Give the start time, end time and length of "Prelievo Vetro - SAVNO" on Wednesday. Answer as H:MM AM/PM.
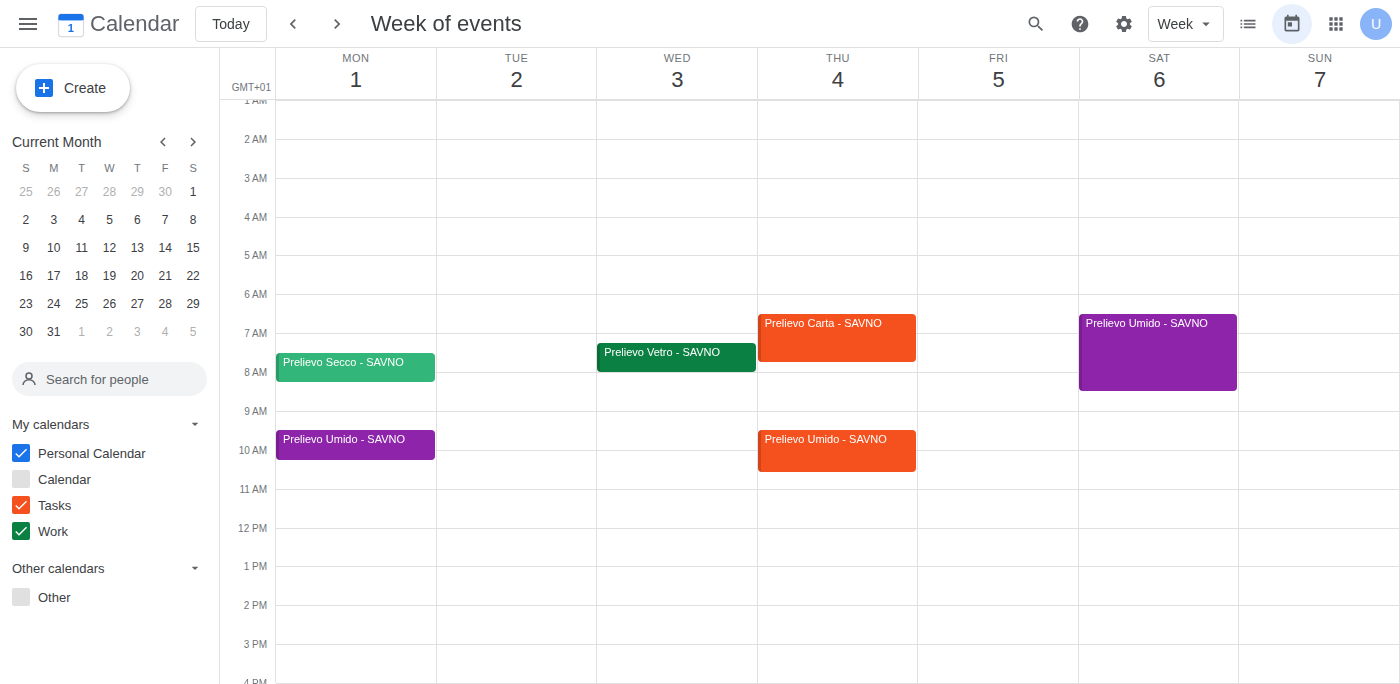
7:15 AM to 8:00 AM, 45 minutes